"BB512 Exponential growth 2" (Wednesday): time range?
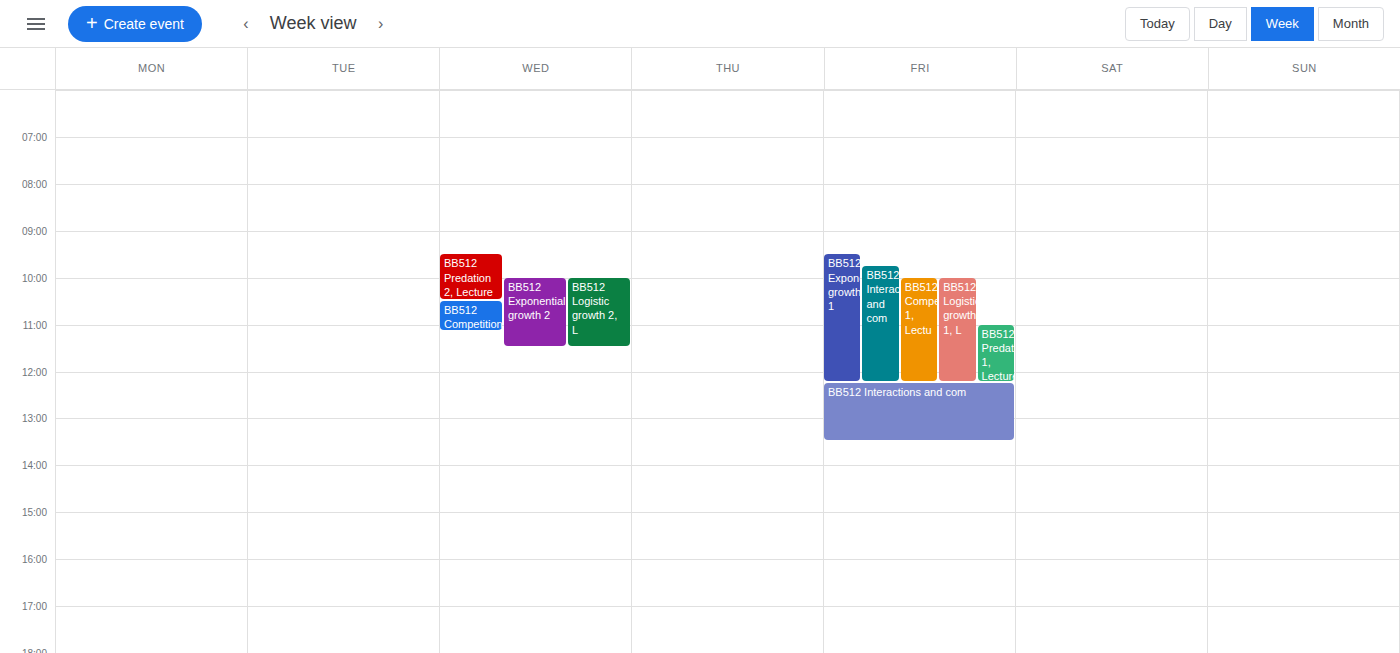
10:00 AM to 11:30 AM